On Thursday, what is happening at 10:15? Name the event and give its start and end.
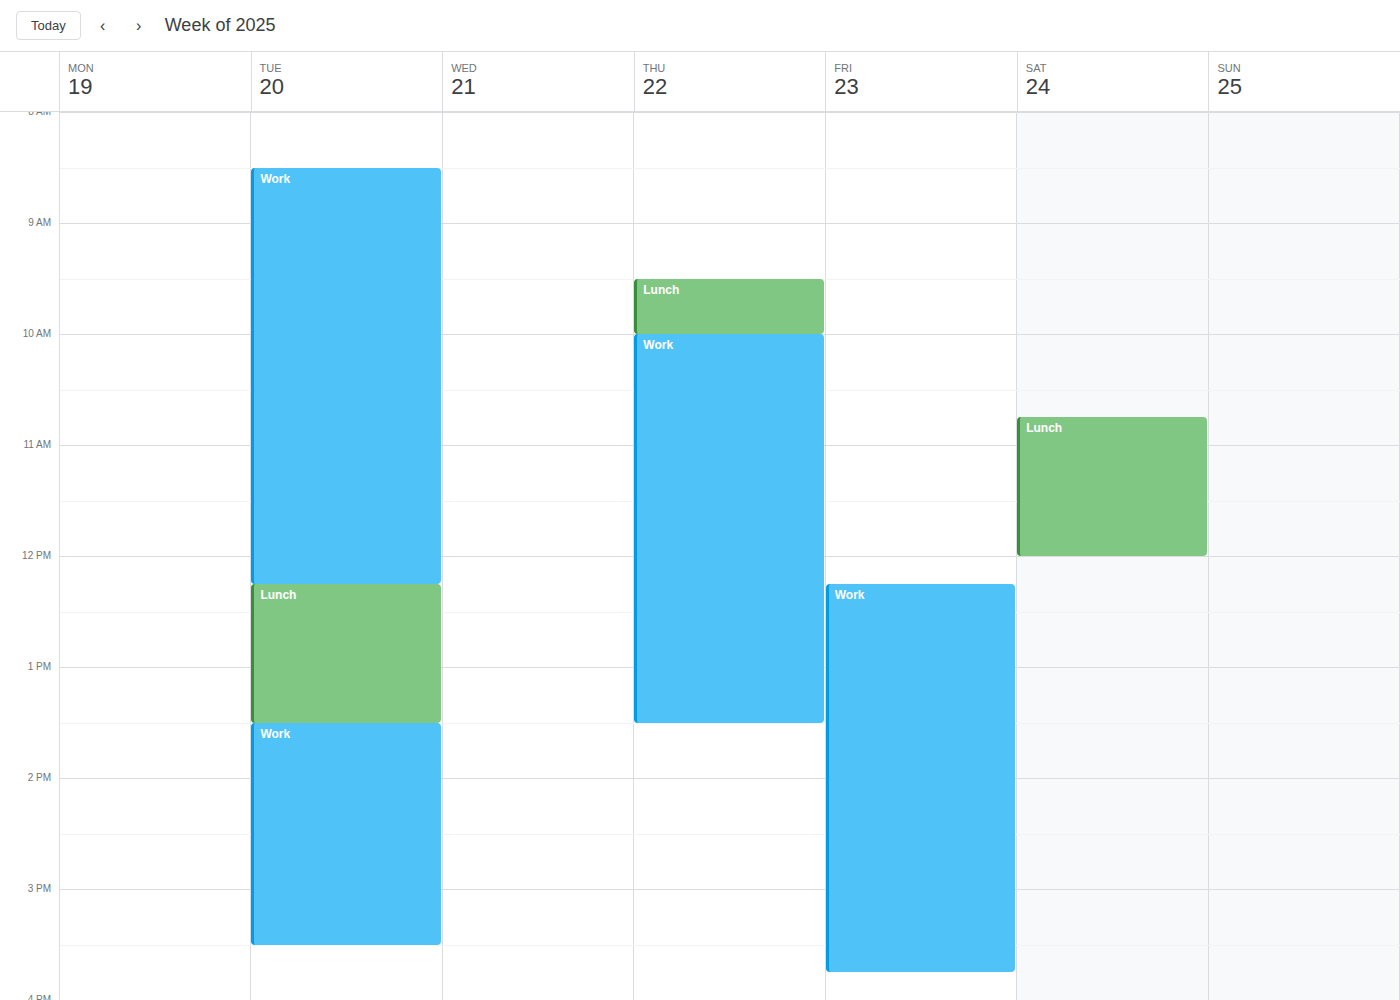
"Work", 10:00 to 13:30